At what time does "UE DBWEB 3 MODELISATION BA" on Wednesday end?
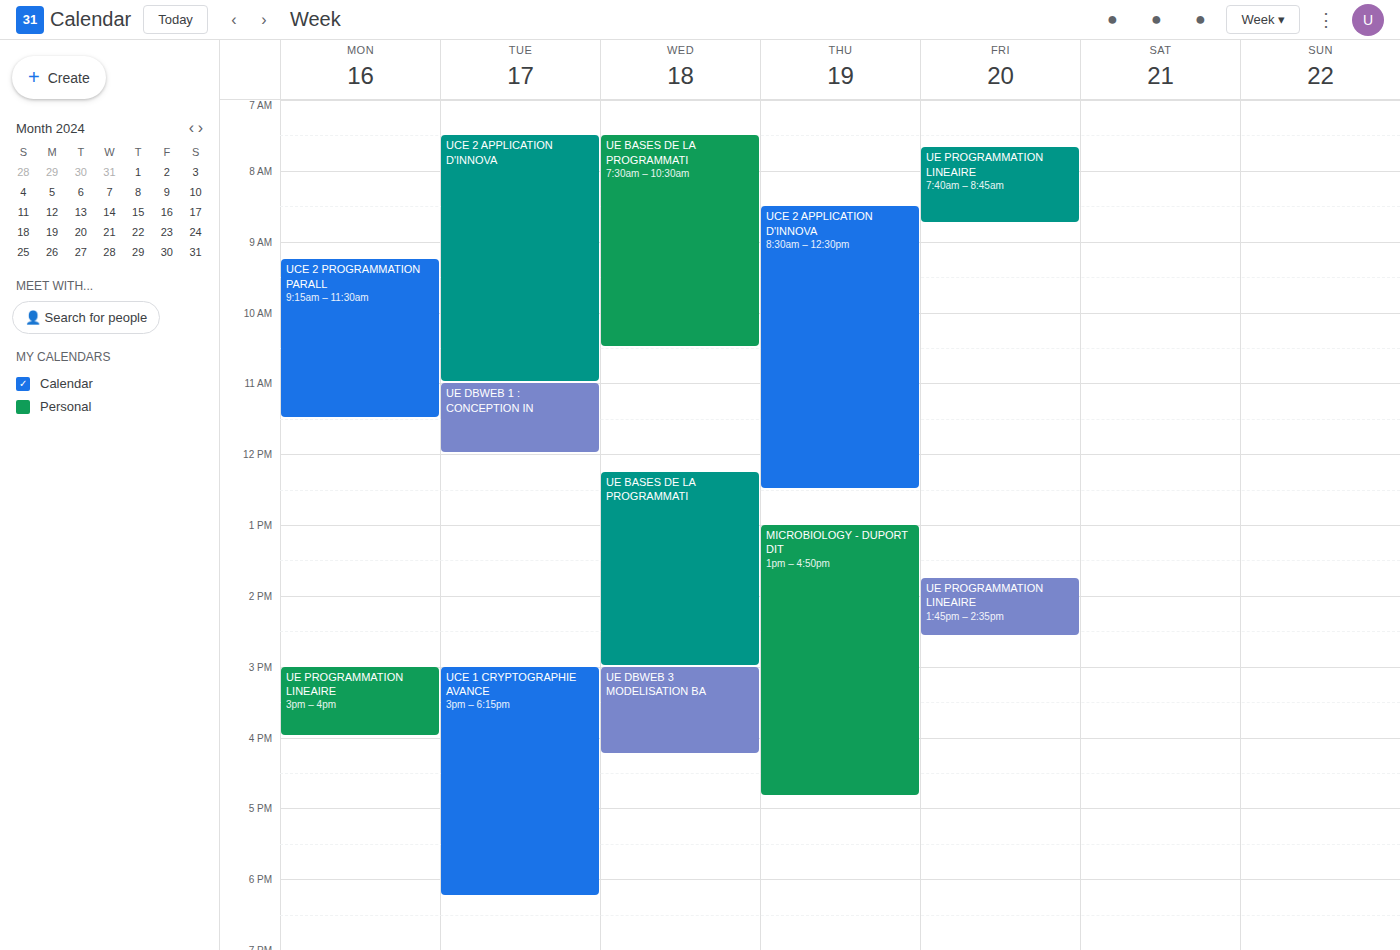
4:15 PM